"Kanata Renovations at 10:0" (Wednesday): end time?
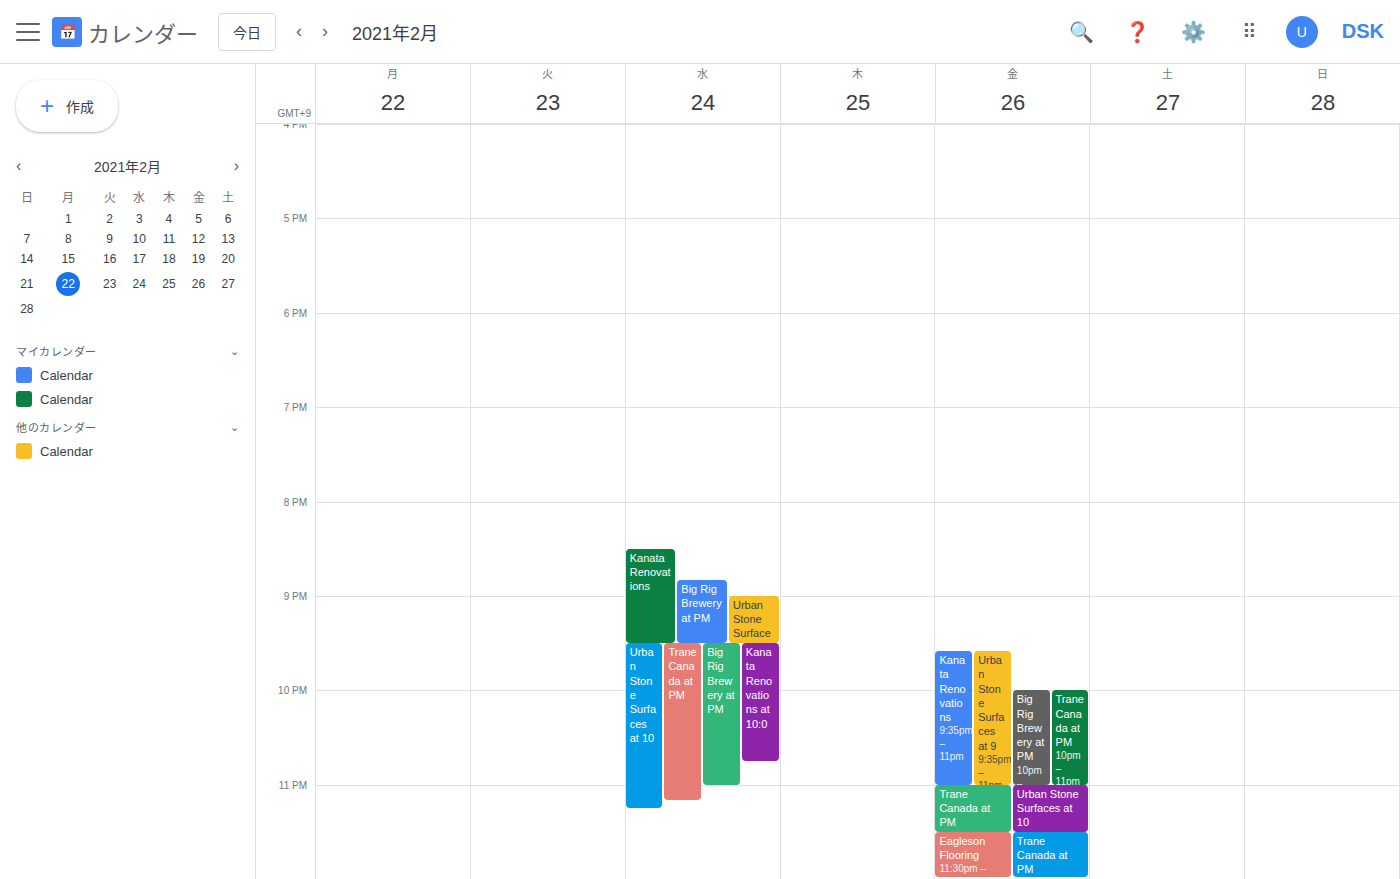
10:45 PM